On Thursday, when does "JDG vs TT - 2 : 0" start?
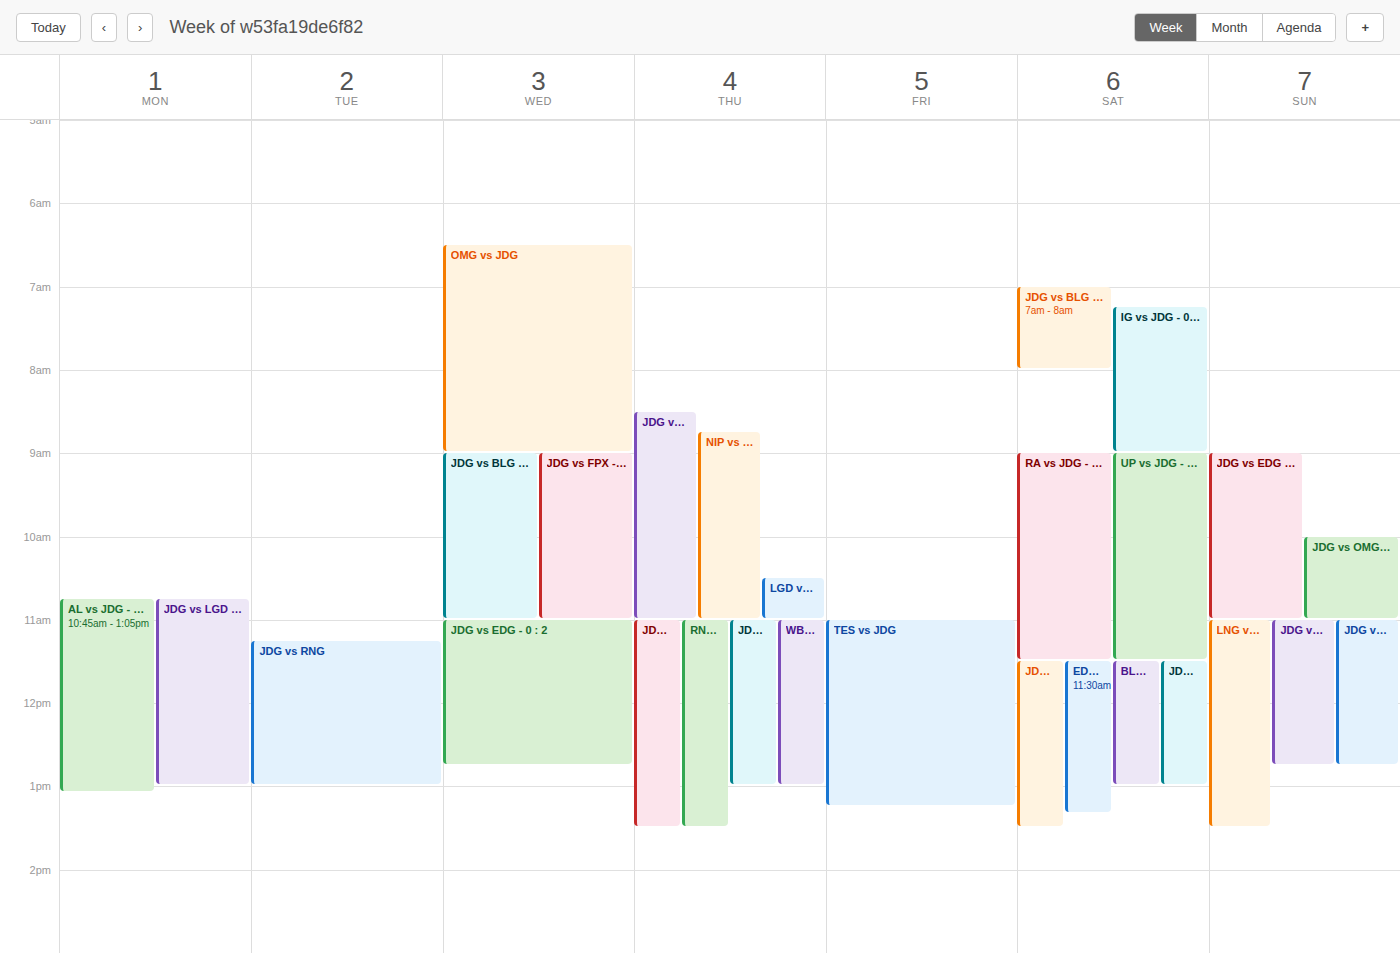
11:00 AM